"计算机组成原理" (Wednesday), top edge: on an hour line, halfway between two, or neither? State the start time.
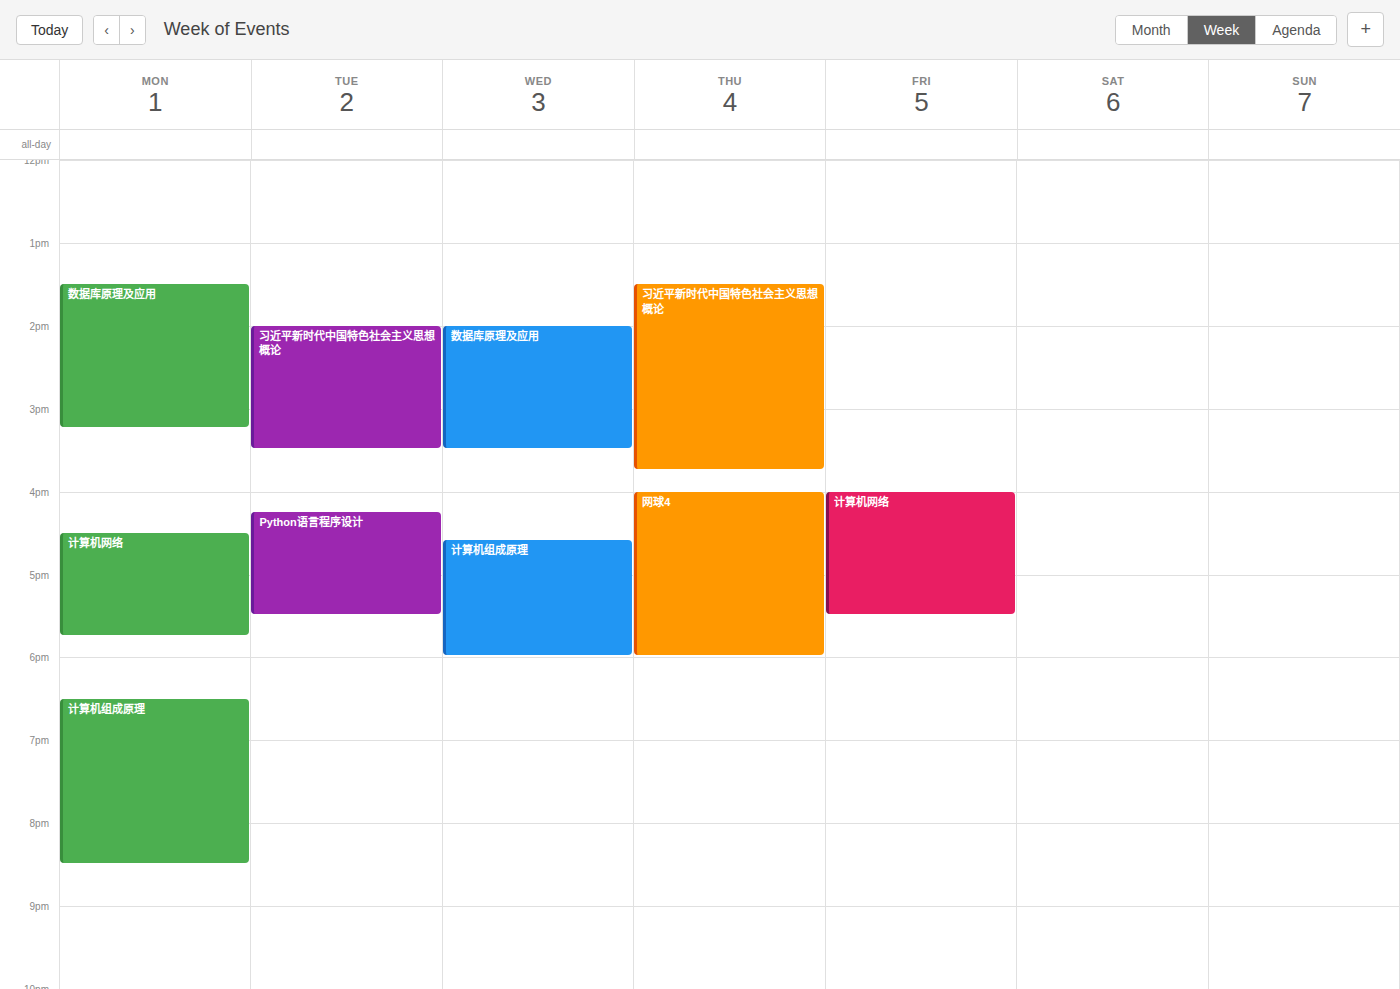
4:35 PM -- neither: 35 minutes below the 4 PM line and 25 minutes above the 5 PM line.